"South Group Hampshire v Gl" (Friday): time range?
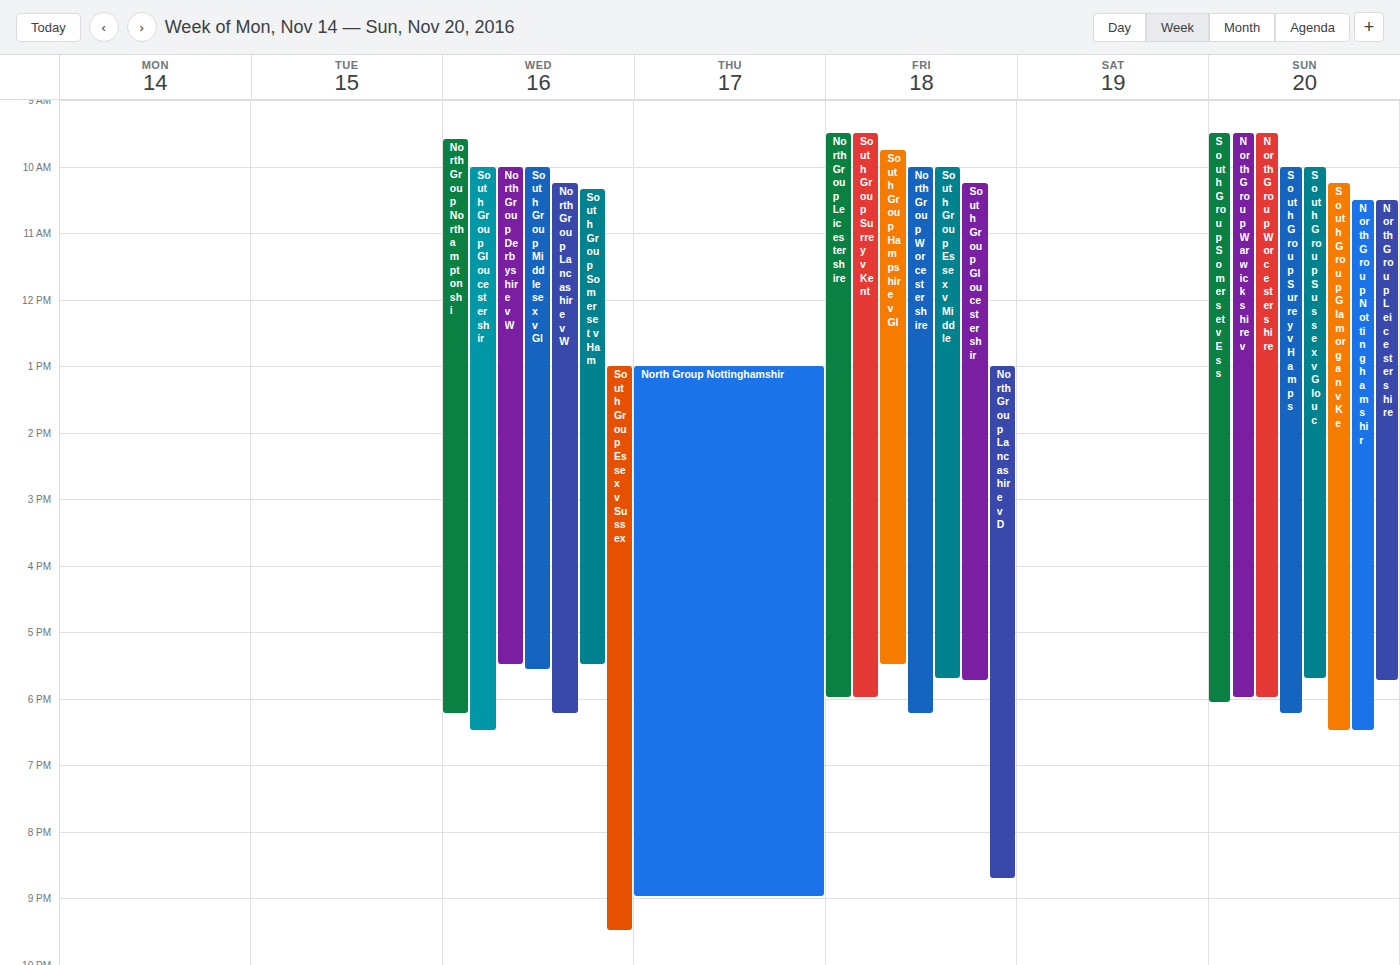
9:45 AM to 5:30 PM